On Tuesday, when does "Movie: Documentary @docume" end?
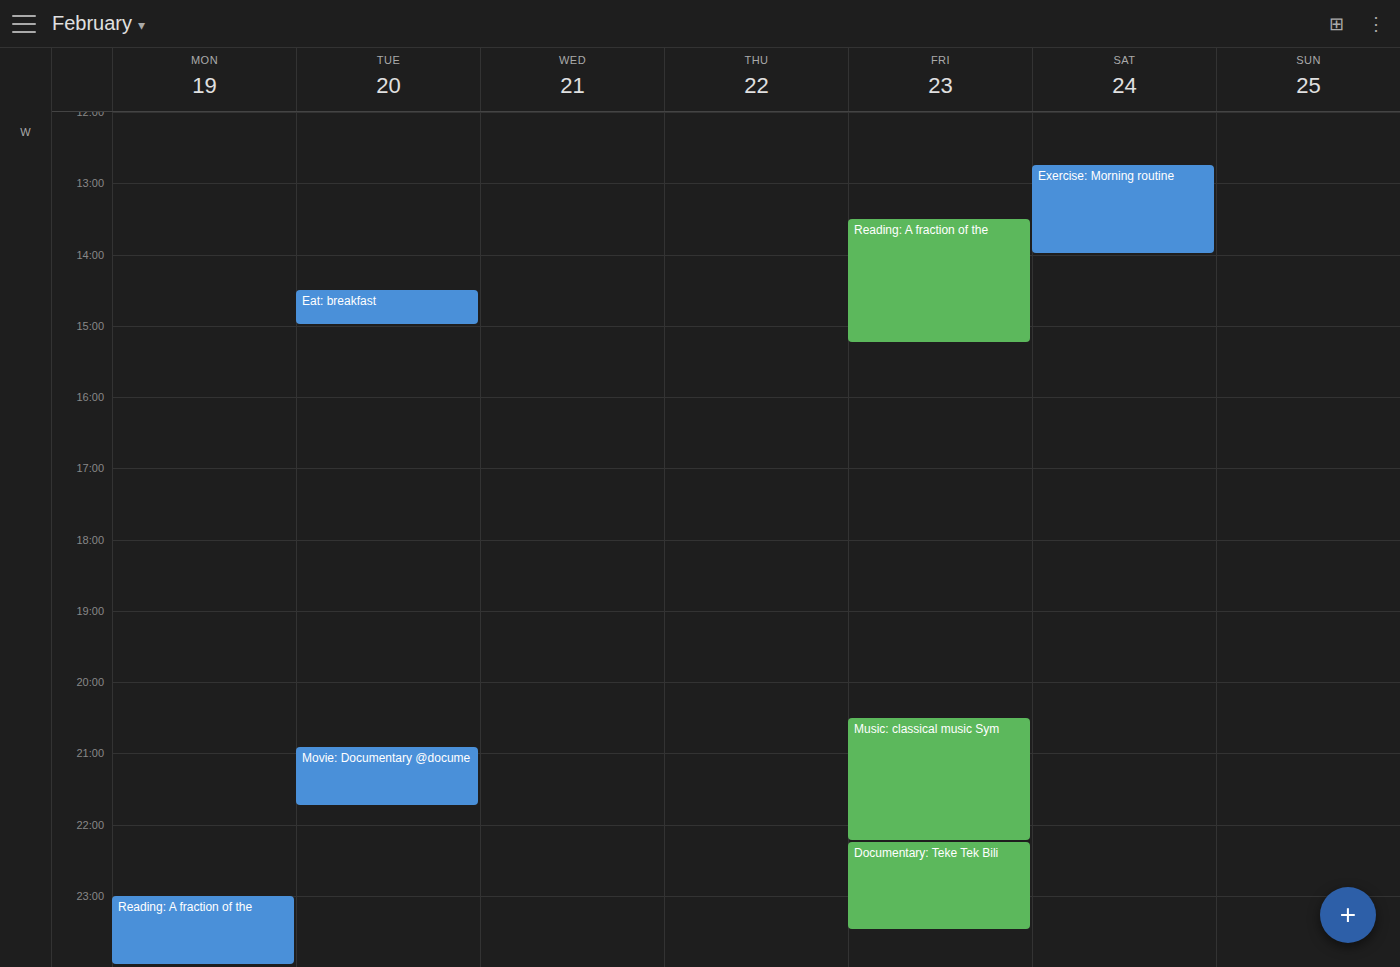
9:45 PM